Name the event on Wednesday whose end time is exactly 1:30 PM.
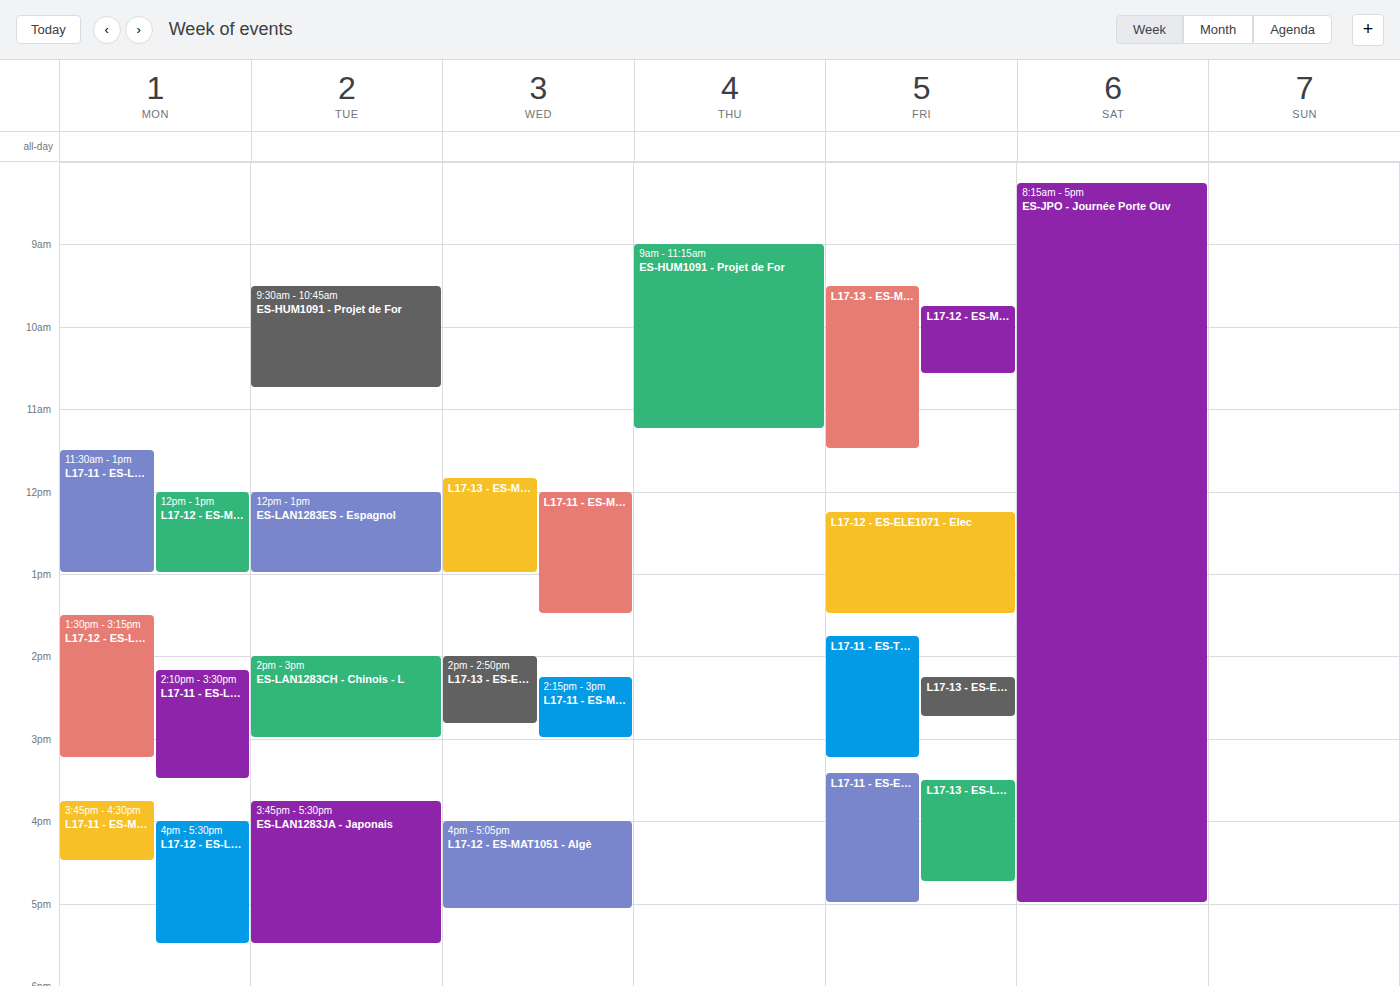
"L17-11 - ES-MAT1052 - Suit"